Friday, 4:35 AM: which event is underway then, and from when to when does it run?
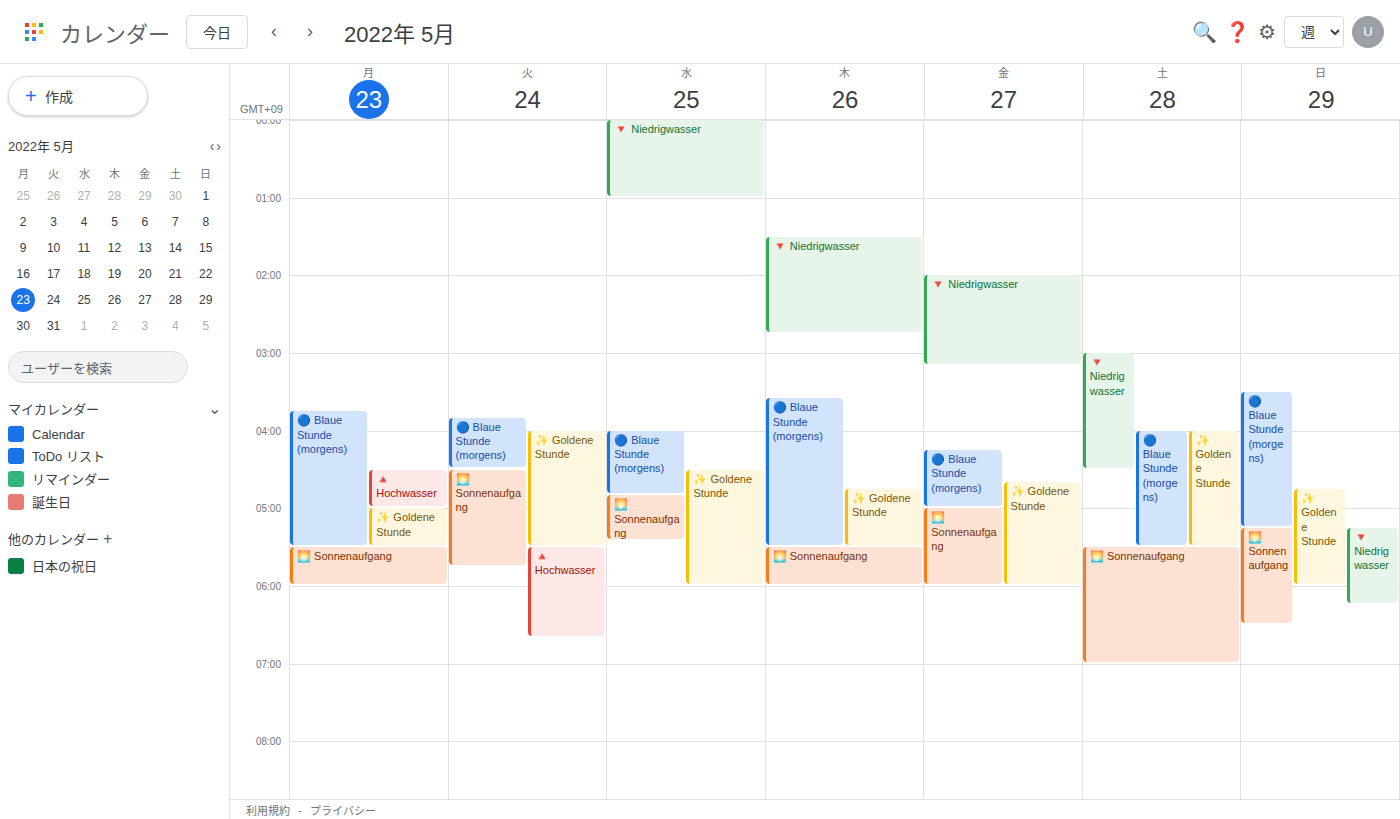
"🔵 Blaue Stunde (morgens)", 4:15 AM to 5:00 AM